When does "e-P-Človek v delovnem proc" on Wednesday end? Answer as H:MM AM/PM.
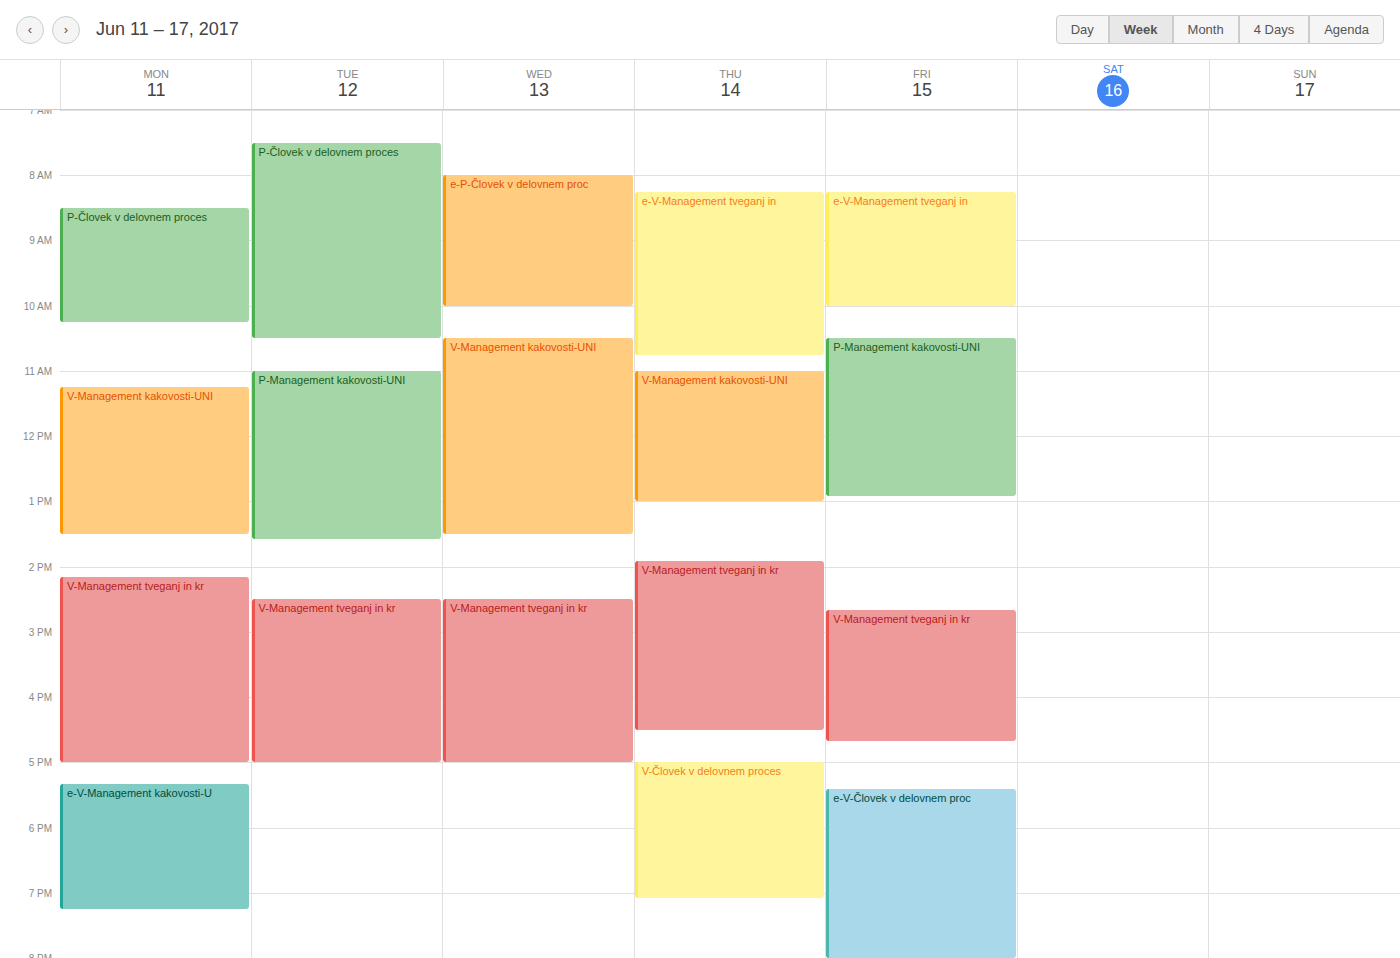
10:00 AM